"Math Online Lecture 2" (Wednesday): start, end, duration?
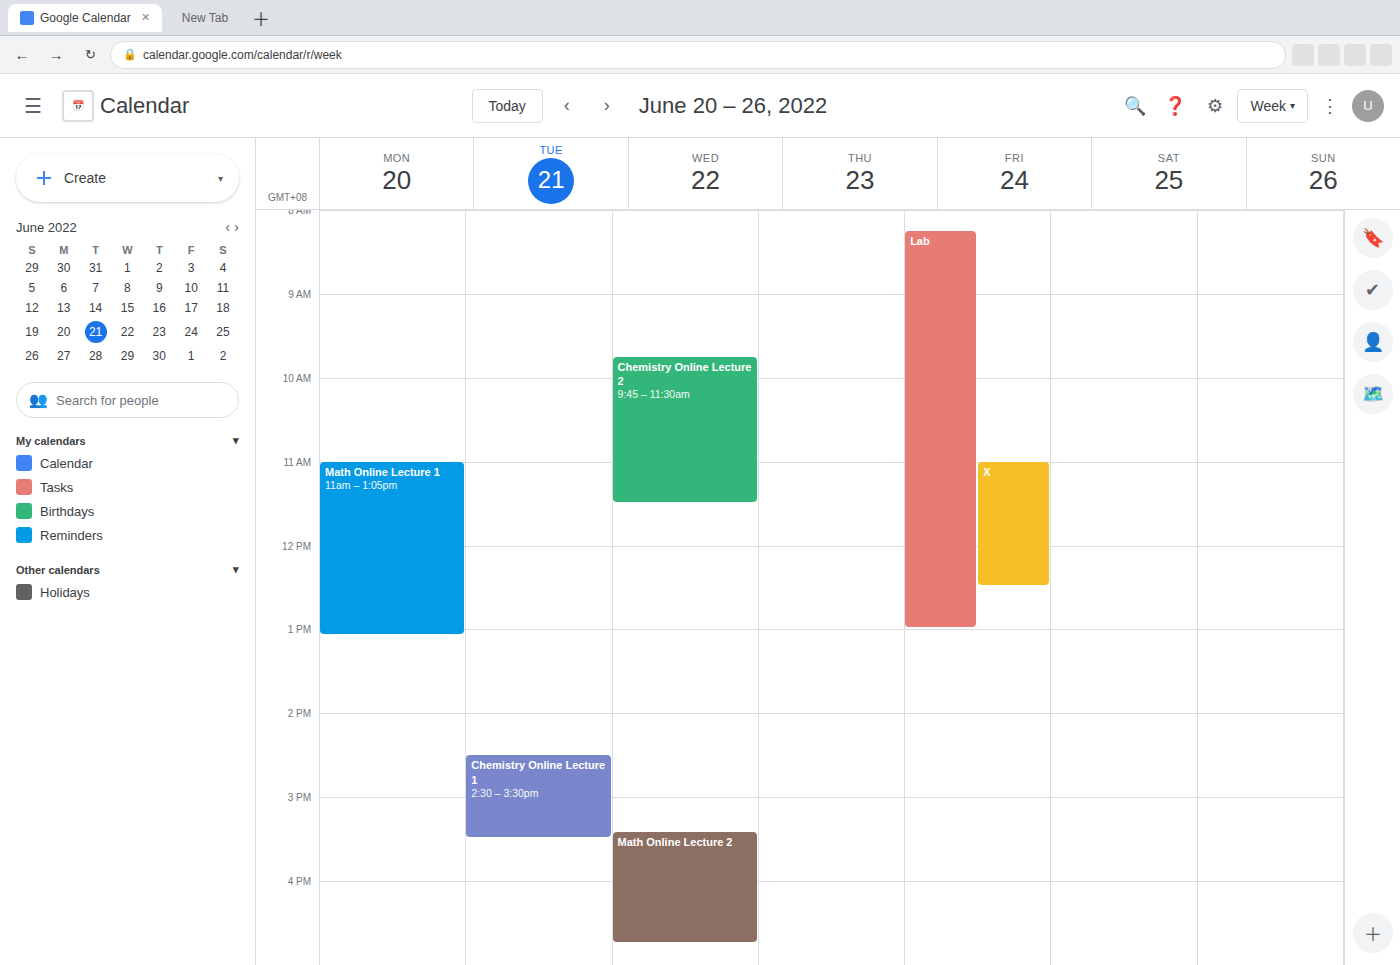
3:25 PM to 4:45 PM, 1 hour 20 minutes